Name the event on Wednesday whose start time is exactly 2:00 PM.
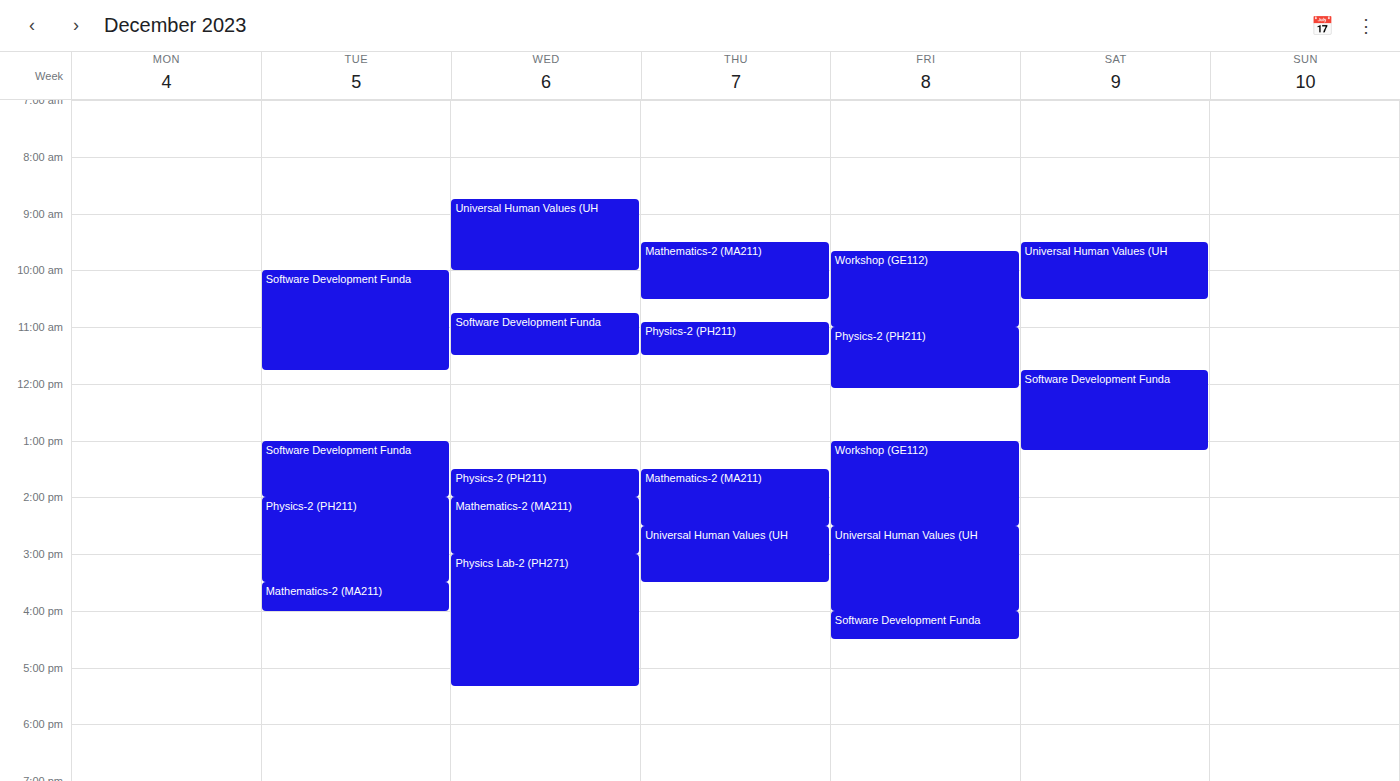
"Mathematics-2 (MA211)"